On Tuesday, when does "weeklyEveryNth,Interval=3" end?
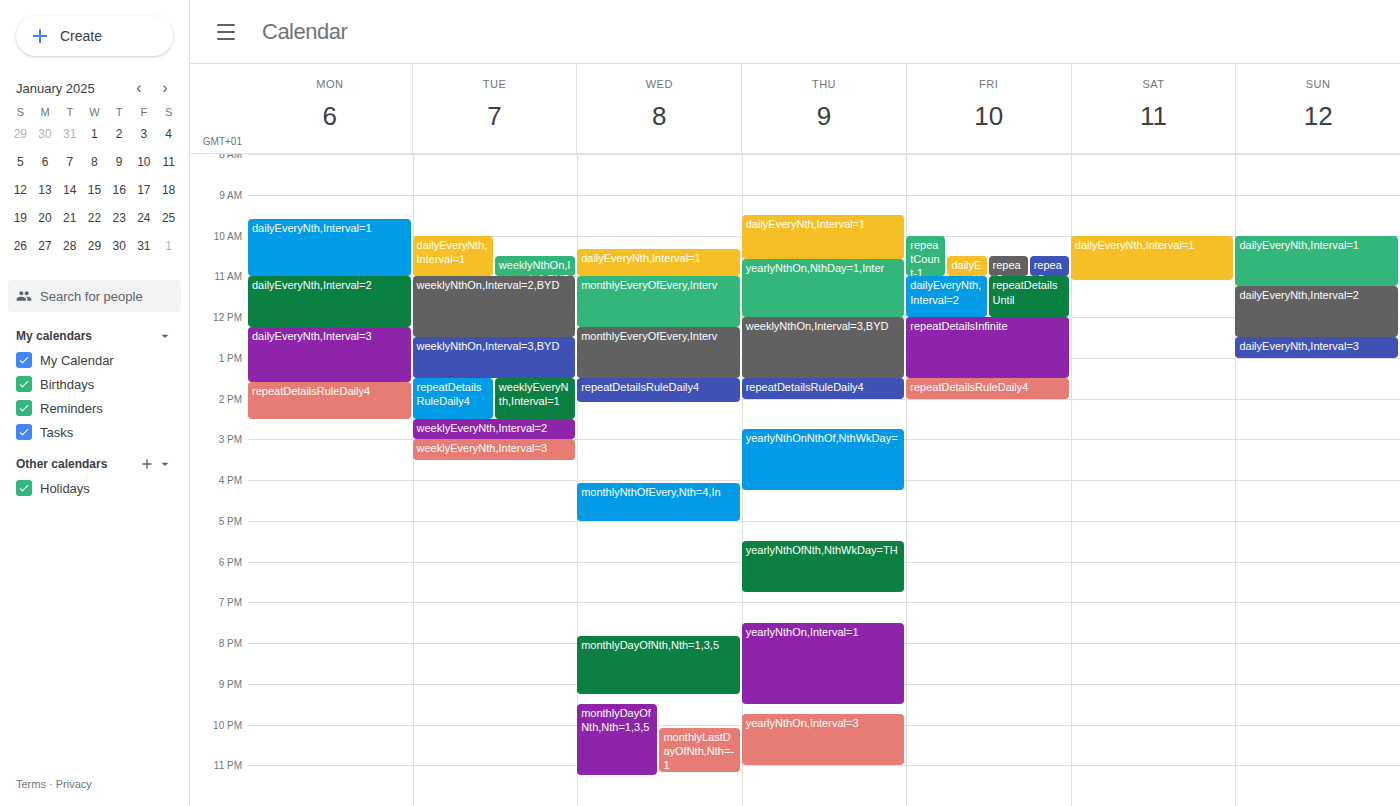
3:30 PM